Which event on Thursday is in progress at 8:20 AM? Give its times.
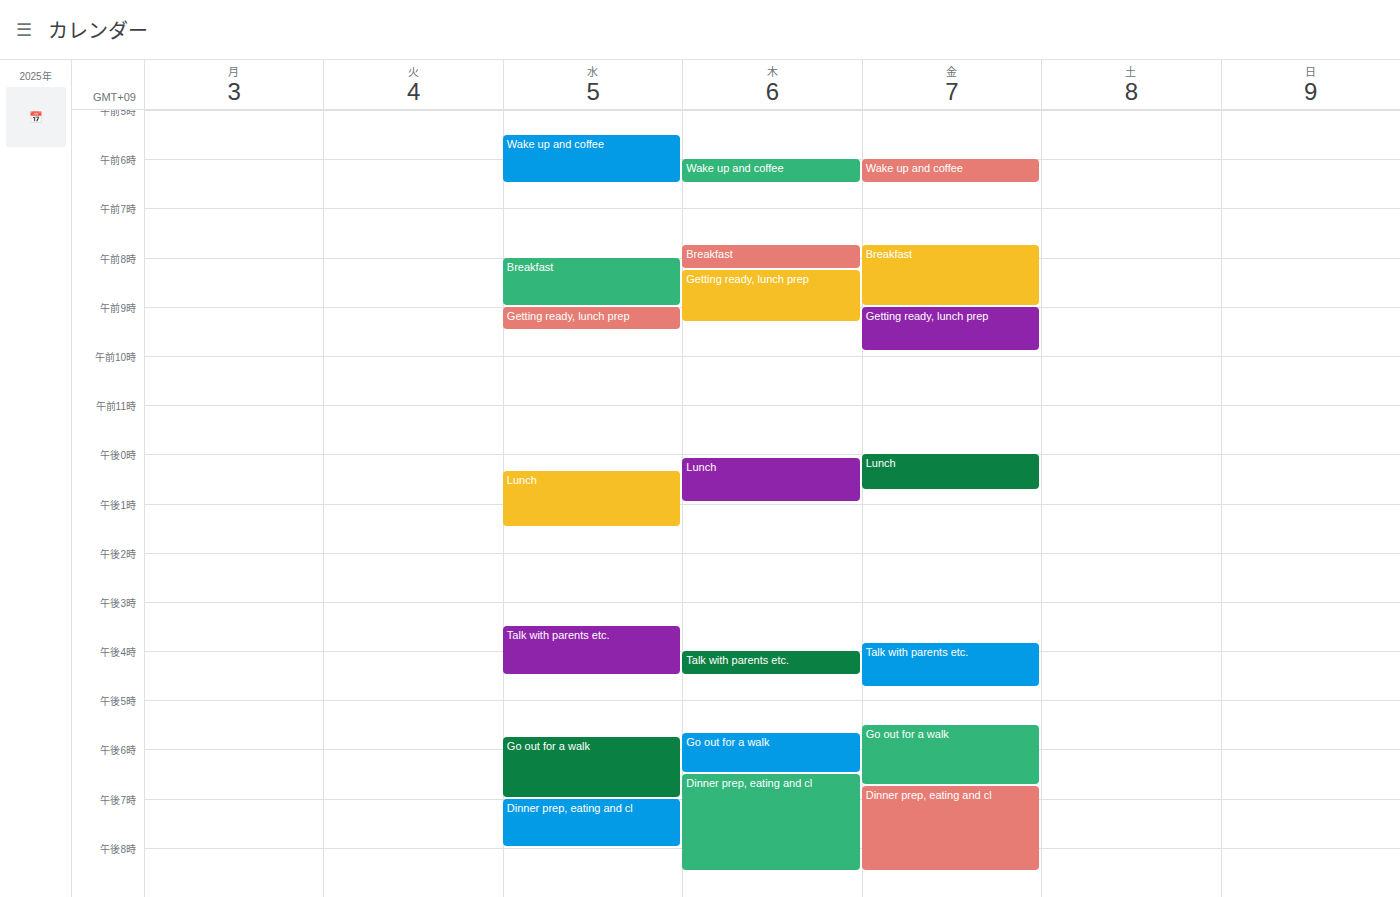
"Getting ready, lunch prep", 8:15 AM to 9:20 AM